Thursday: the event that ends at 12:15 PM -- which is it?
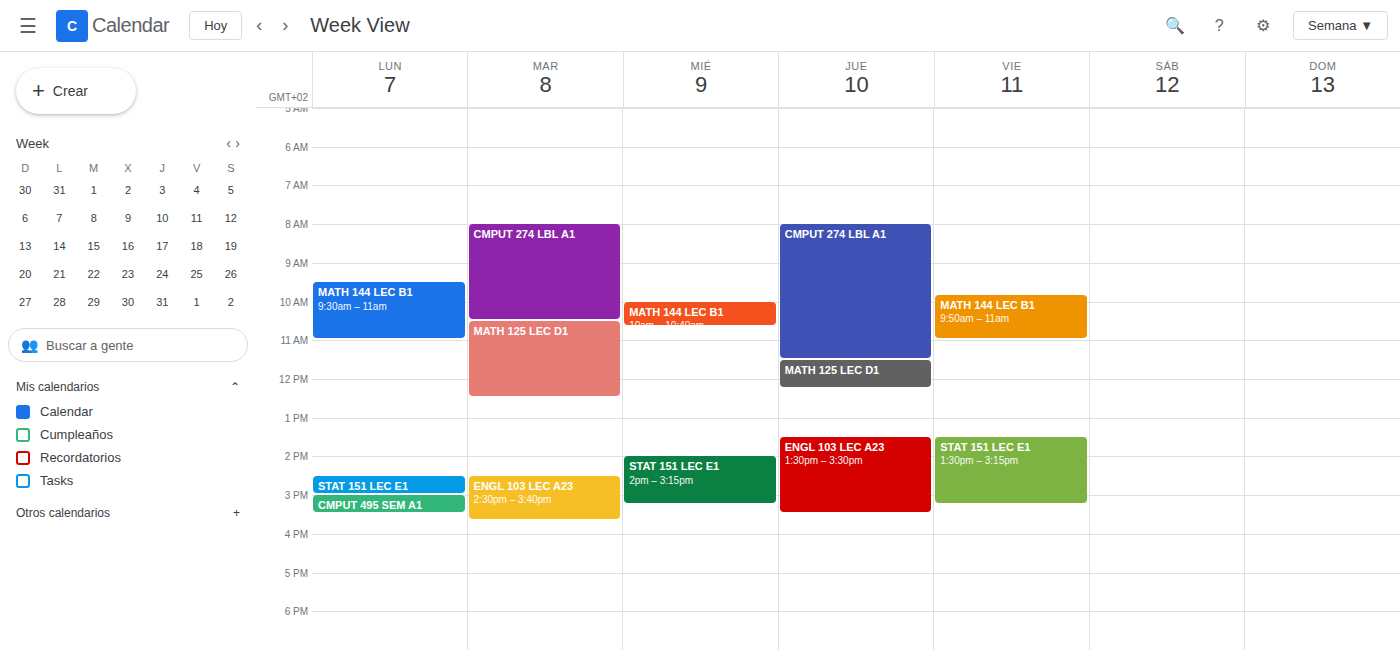
"MATH 125 LEC D1"